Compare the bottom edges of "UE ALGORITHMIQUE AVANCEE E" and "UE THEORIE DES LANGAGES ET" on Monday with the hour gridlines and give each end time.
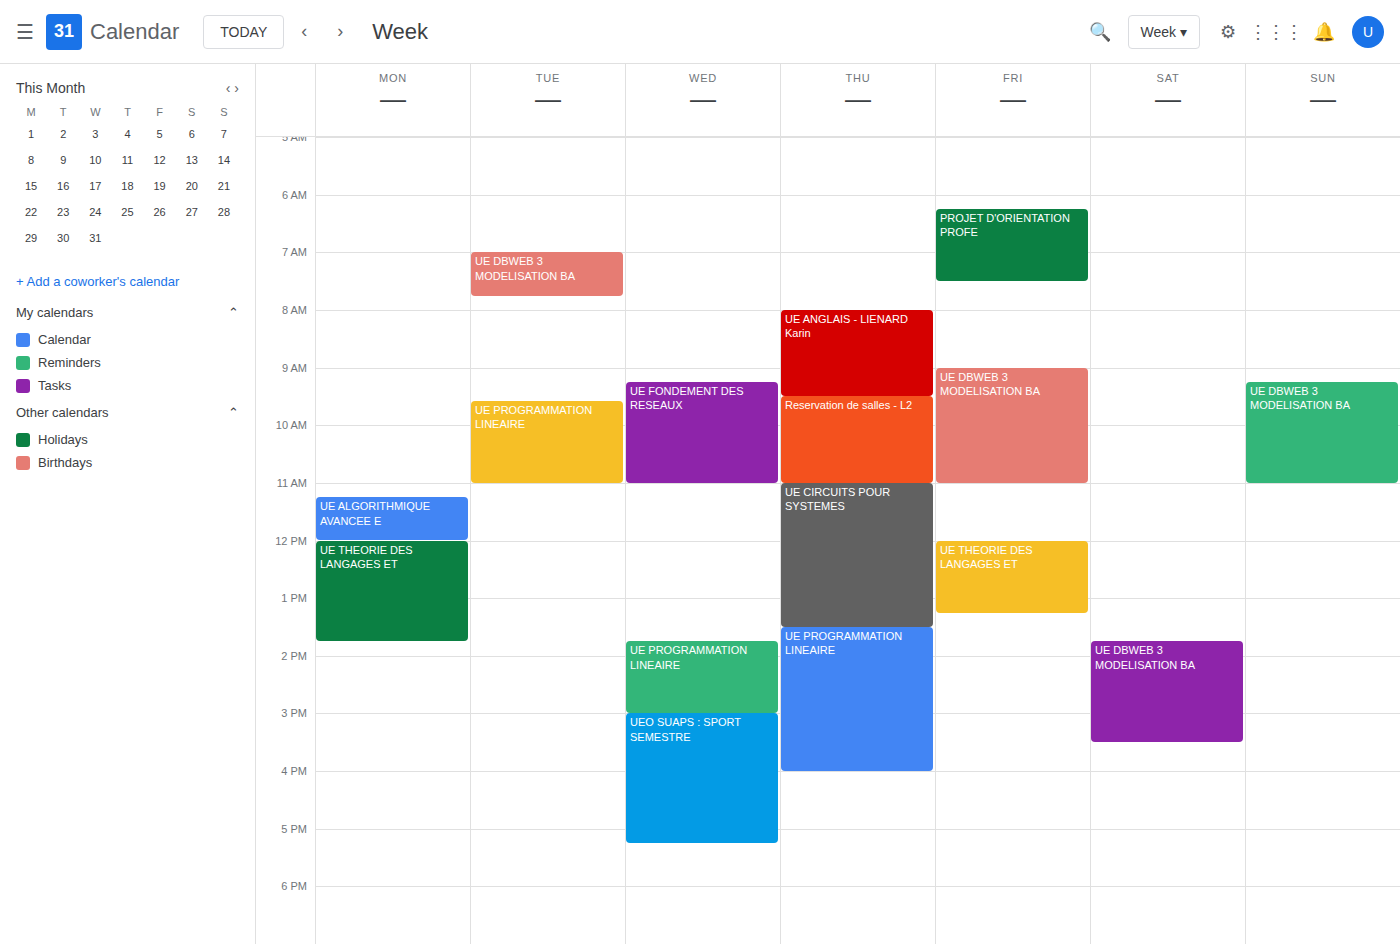
"UE ALGORITHMIQUE AVANCEE E": 12:00 PM, exactly on the 12 PM line. "UE THEORIE DES LANGAGES ET": 1:45 PM, neither: three quarters of the way from the 1 PM line to the 2 PM line.